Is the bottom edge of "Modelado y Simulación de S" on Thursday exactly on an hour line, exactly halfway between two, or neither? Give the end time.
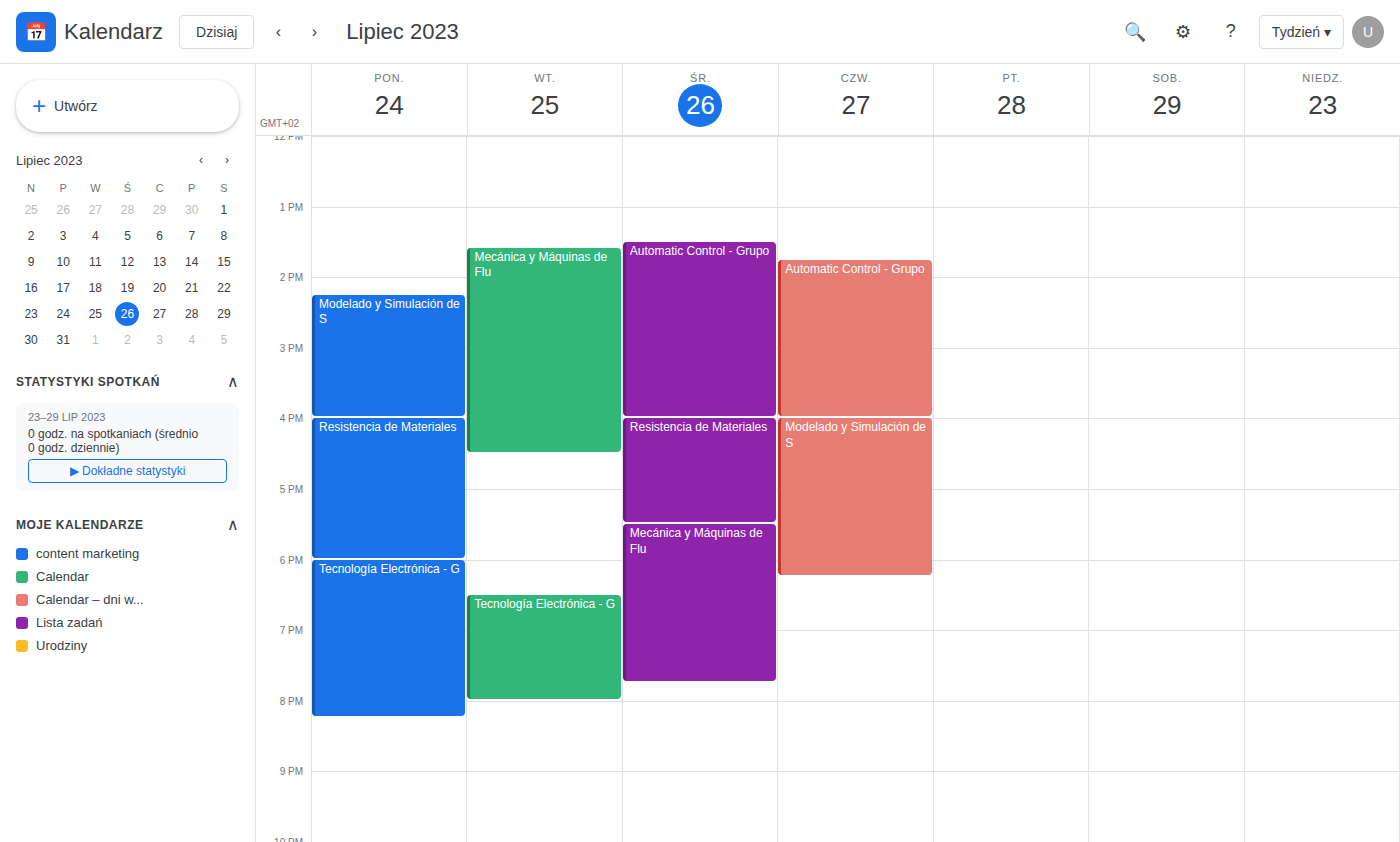
6:15 PM -- neither: a quarter of the way from the 6 PM line to the 7 PM line.